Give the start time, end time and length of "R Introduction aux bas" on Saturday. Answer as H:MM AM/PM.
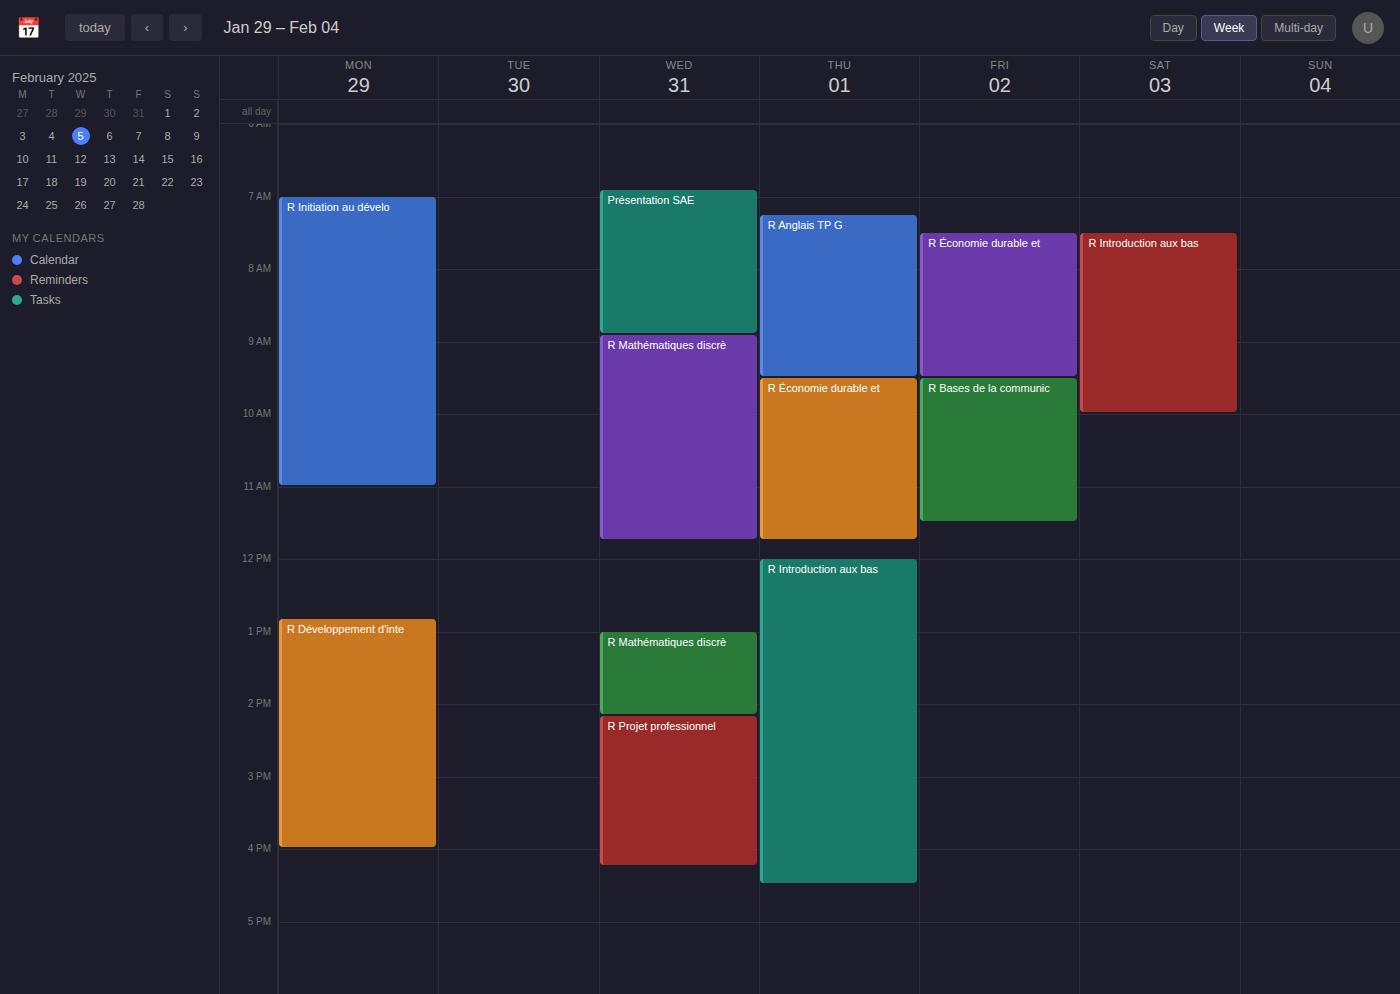
7:30 AM to 10:00 AM, 2 hours 30 minutes